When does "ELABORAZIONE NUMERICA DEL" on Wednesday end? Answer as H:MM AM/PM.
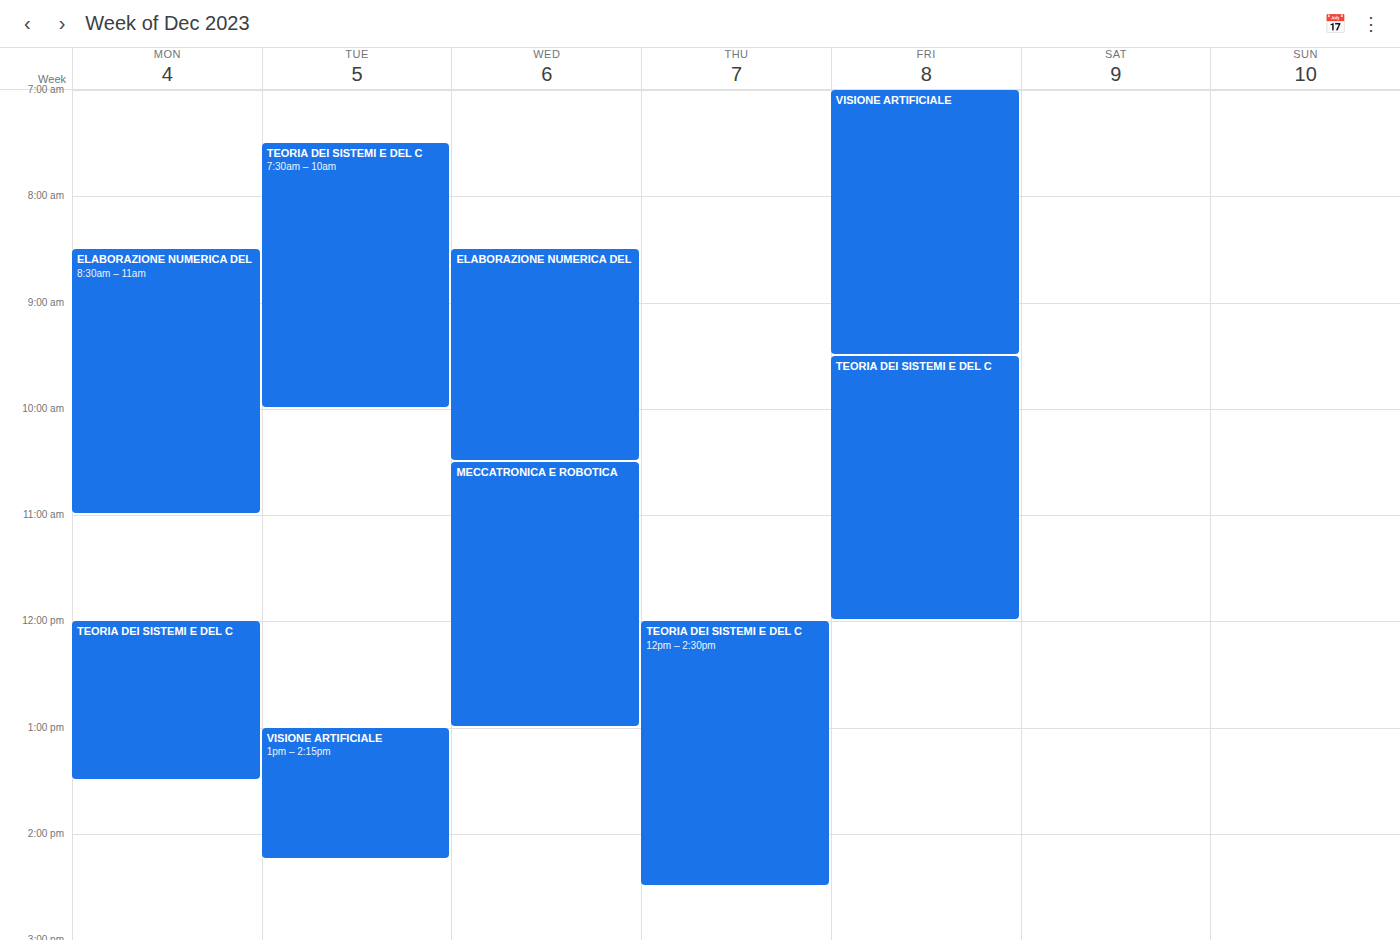
10:30 AM